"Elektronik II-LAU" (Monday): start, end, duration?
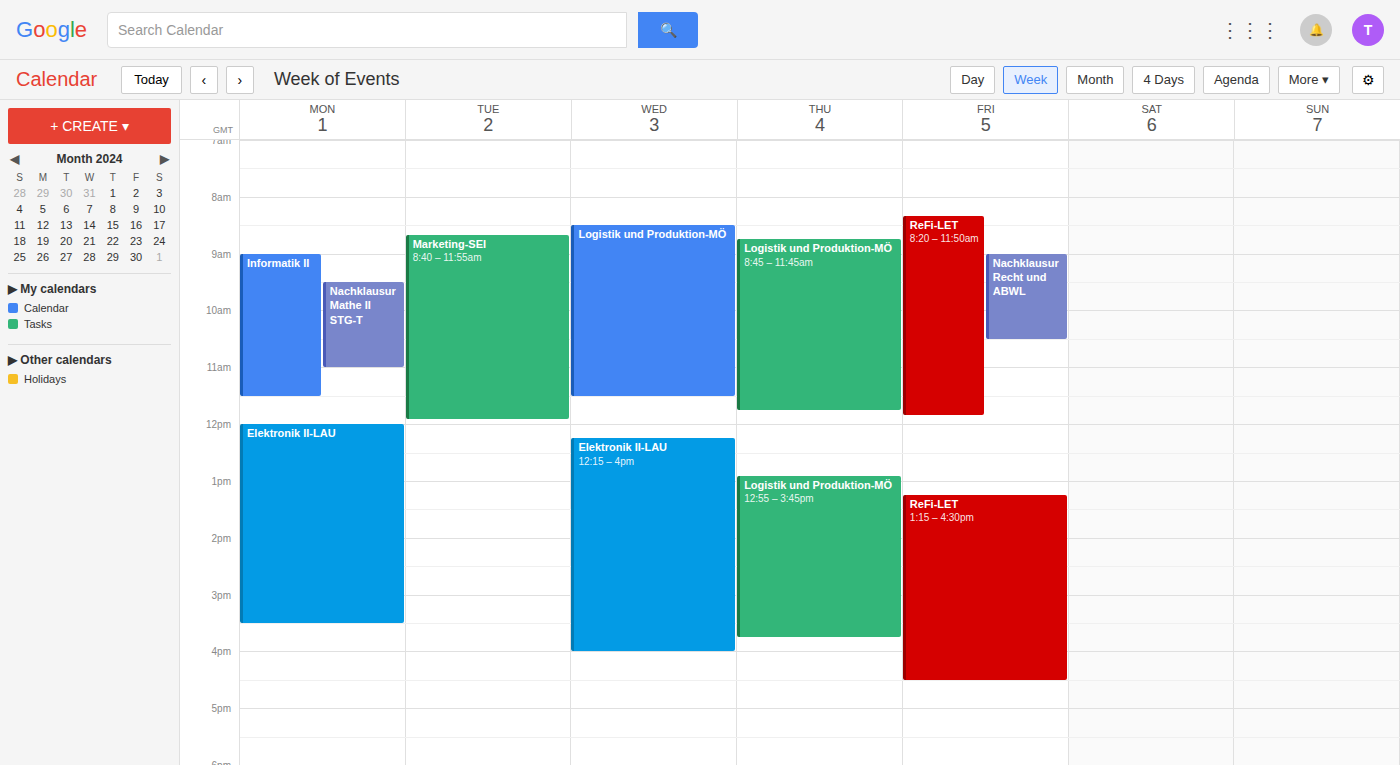
12:00 PM to 3:30 PM, 3 hours 30 minutes